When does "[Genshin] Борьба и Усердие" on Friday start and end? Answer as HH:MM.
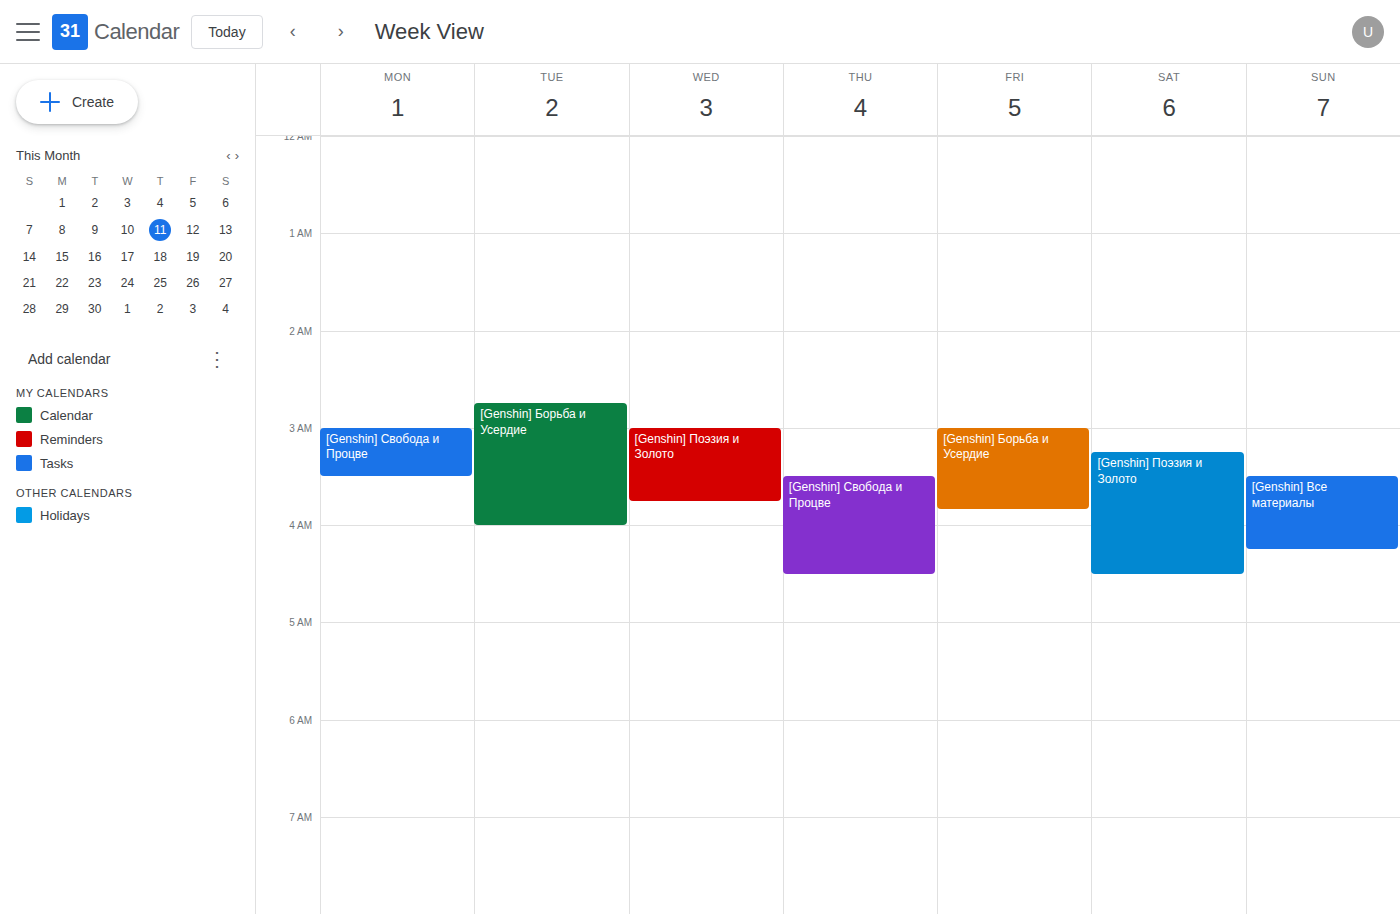
03:00 to 03:50